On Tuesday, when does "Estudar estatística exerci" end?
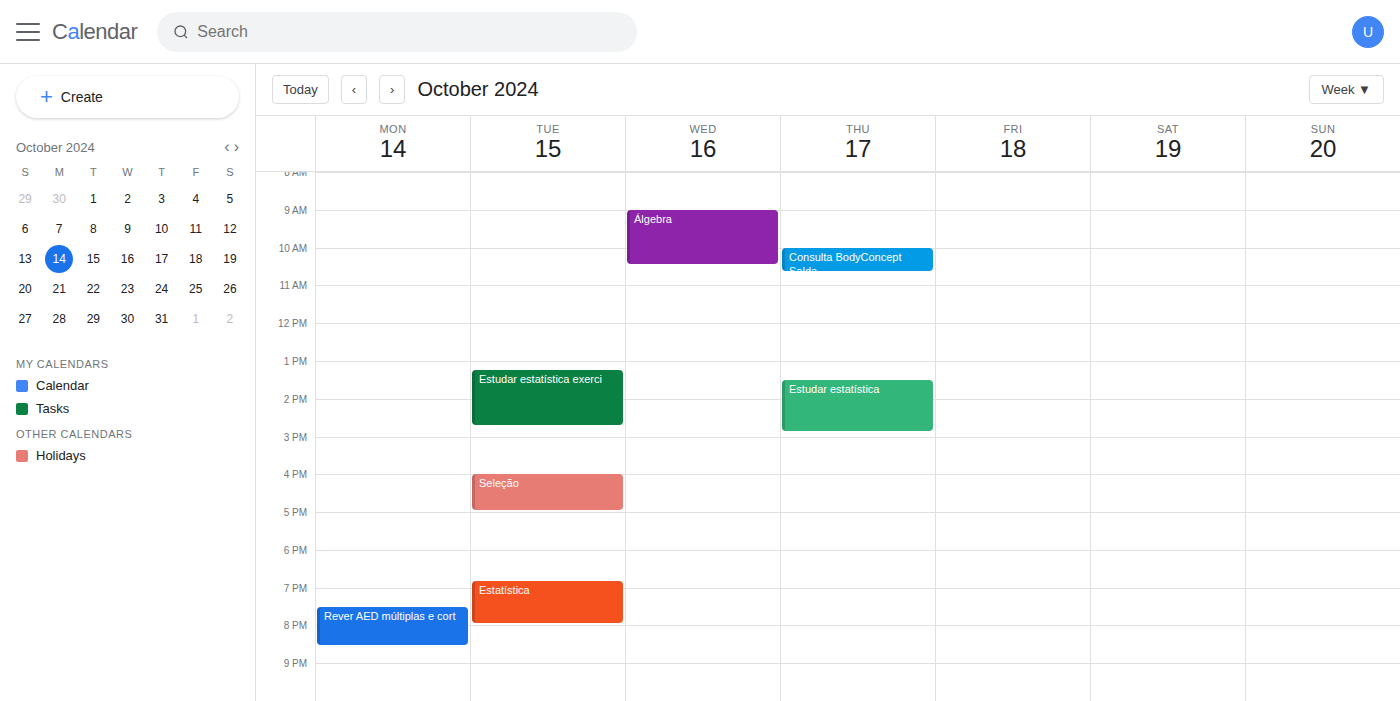
2:45 PM